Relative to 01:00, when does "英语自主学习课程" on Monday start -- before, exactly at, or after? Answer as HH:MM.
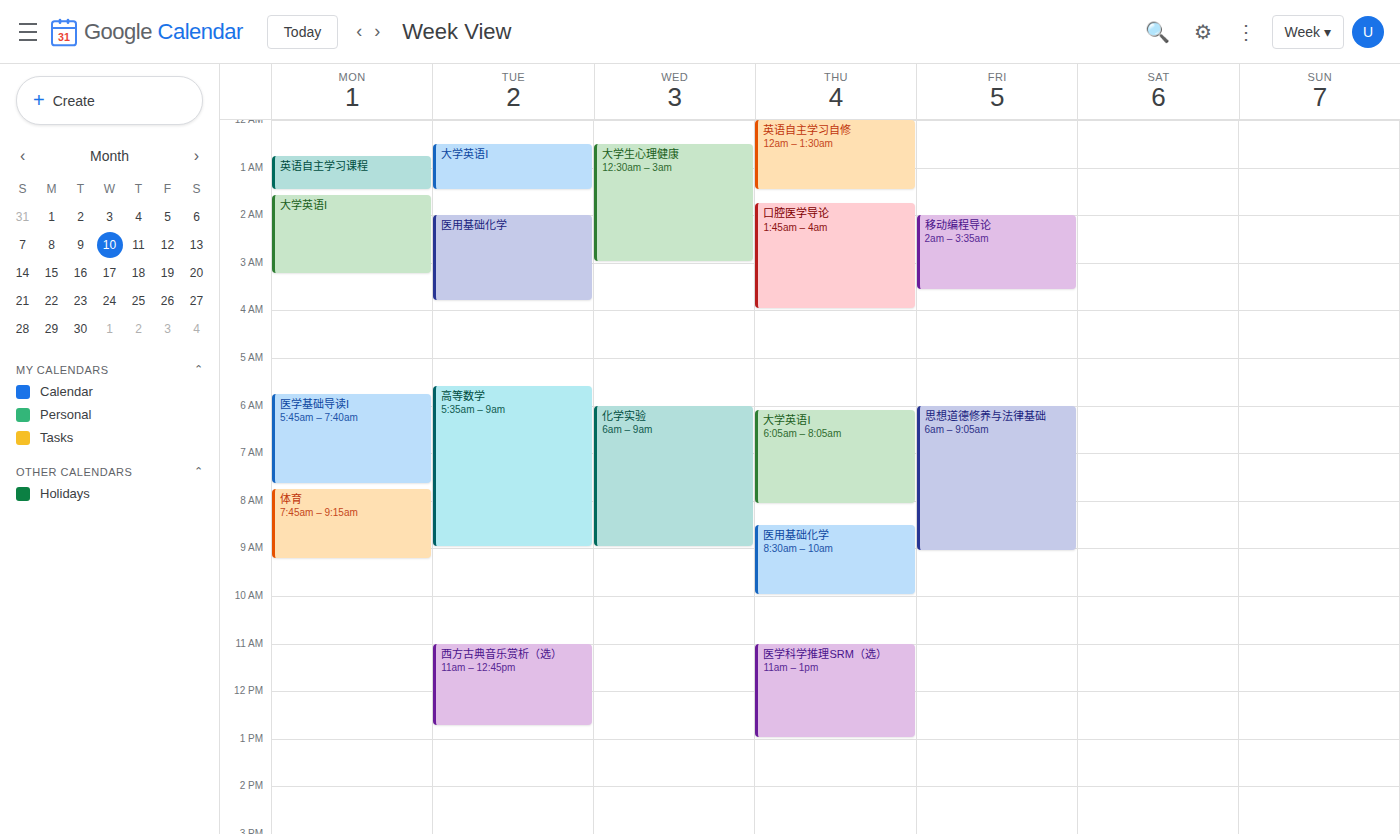
00:45 -- before 01:00, 15 minutes above the 01:00 line.